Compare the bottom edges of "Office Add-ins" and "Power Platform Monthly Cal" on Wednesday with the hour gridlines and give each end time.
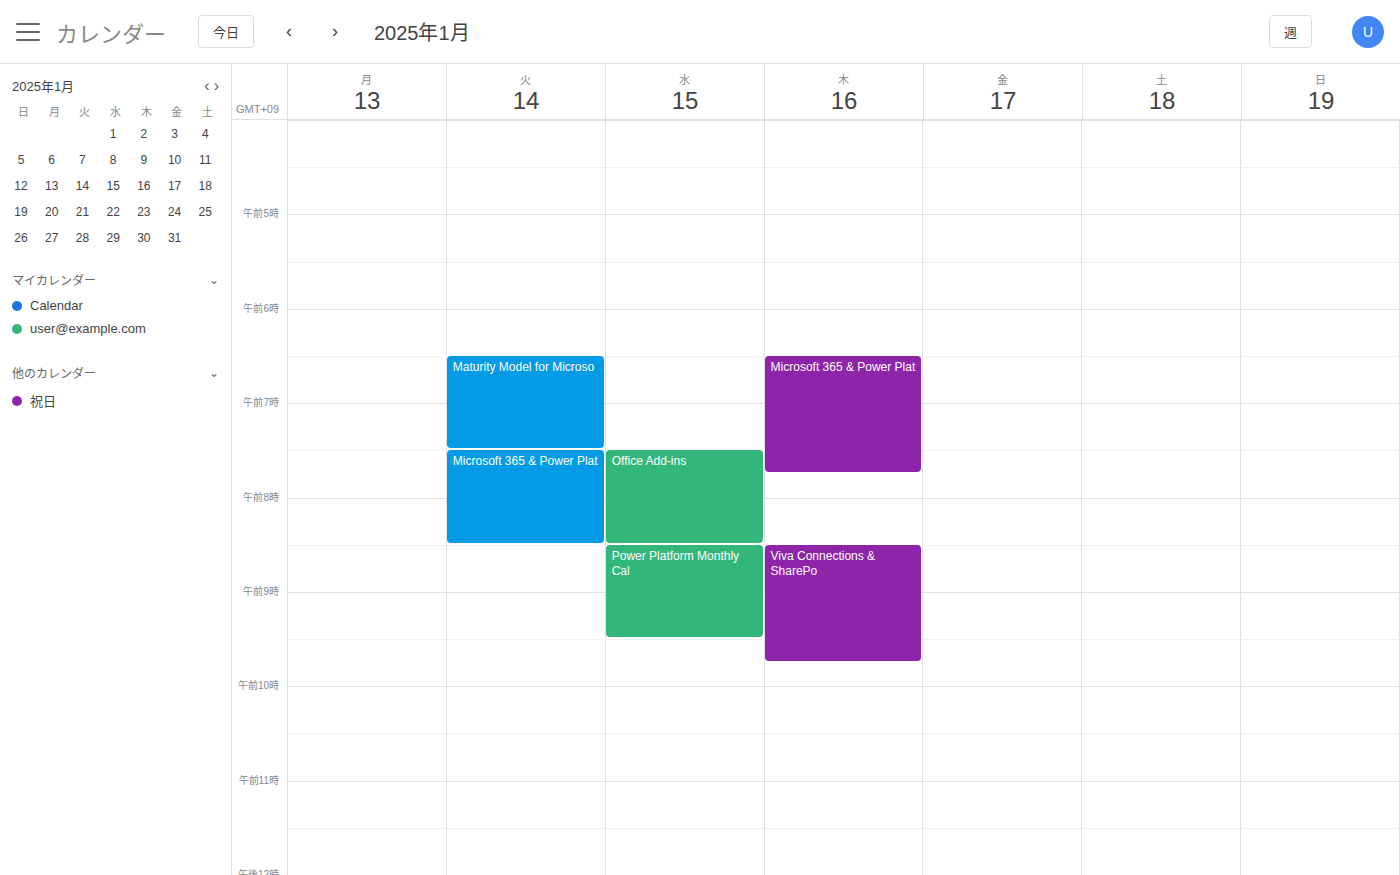
"Office Add-ins": 08:30, halfway between the 08:00 and 09:00 lines. "Power Platform Monthly Cal": 09:30, halfway between the 09:00 and 10:00 lines.